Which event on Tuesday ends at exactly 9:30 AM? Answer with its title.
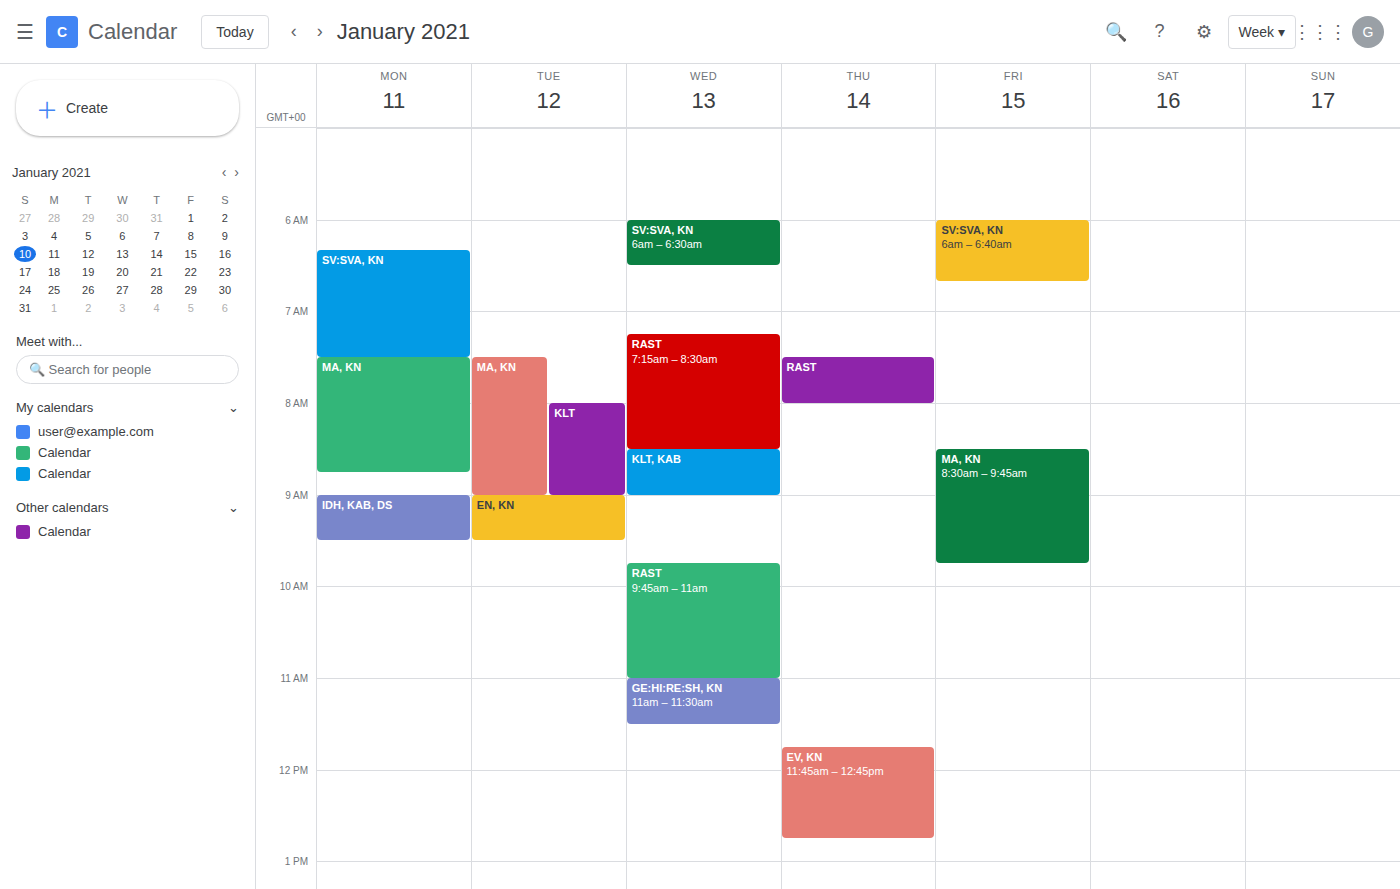
"EN, KN"